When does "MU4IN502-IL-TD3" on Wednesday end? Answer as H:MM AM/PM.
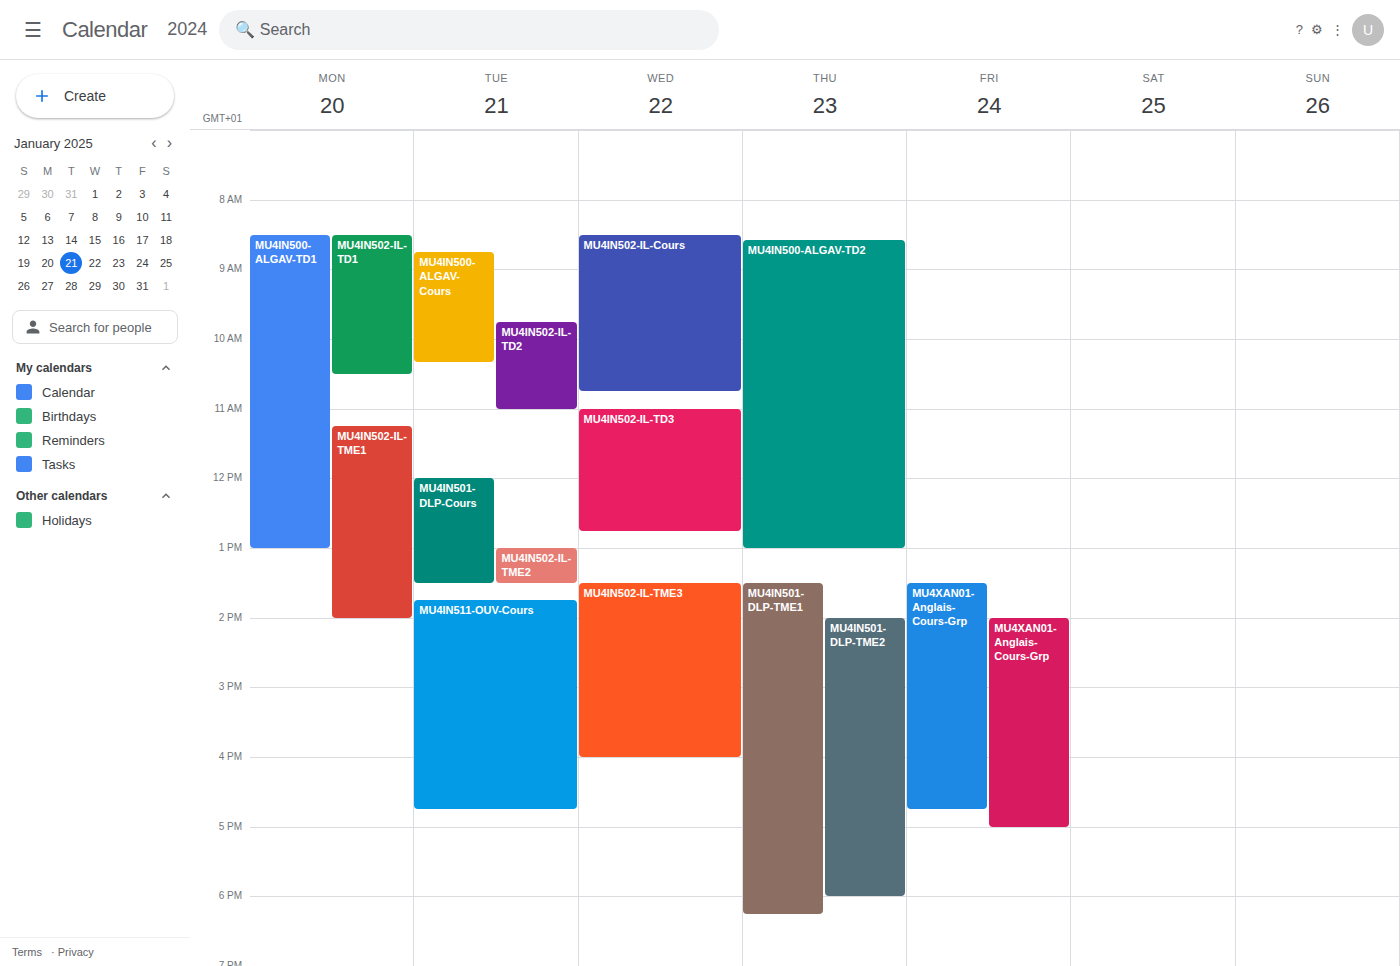
12:45 PM